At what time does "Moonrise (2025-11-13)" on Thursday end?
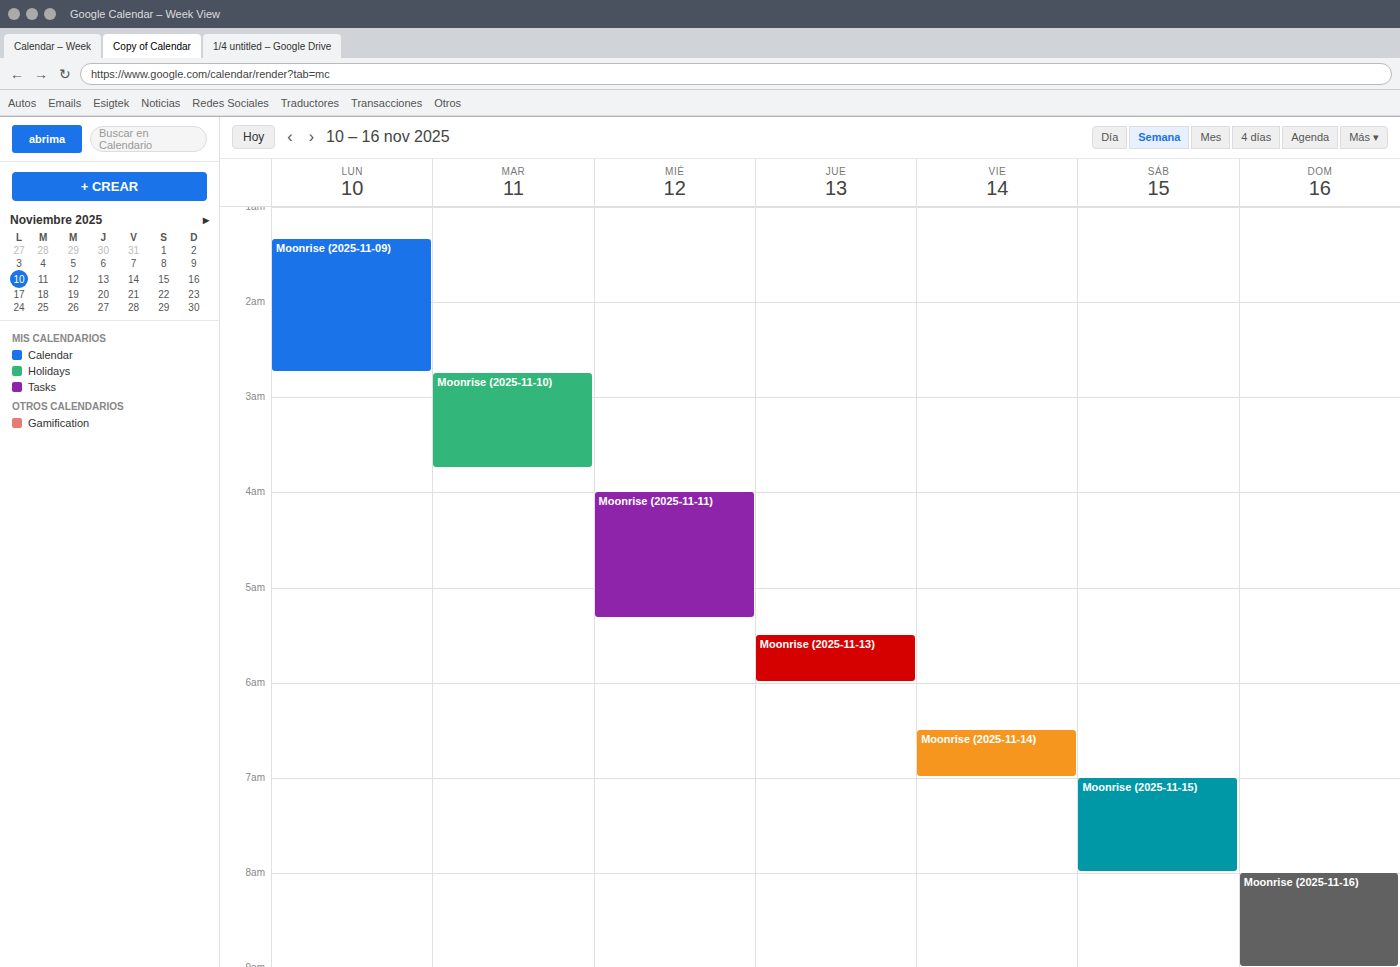
6:00 AM